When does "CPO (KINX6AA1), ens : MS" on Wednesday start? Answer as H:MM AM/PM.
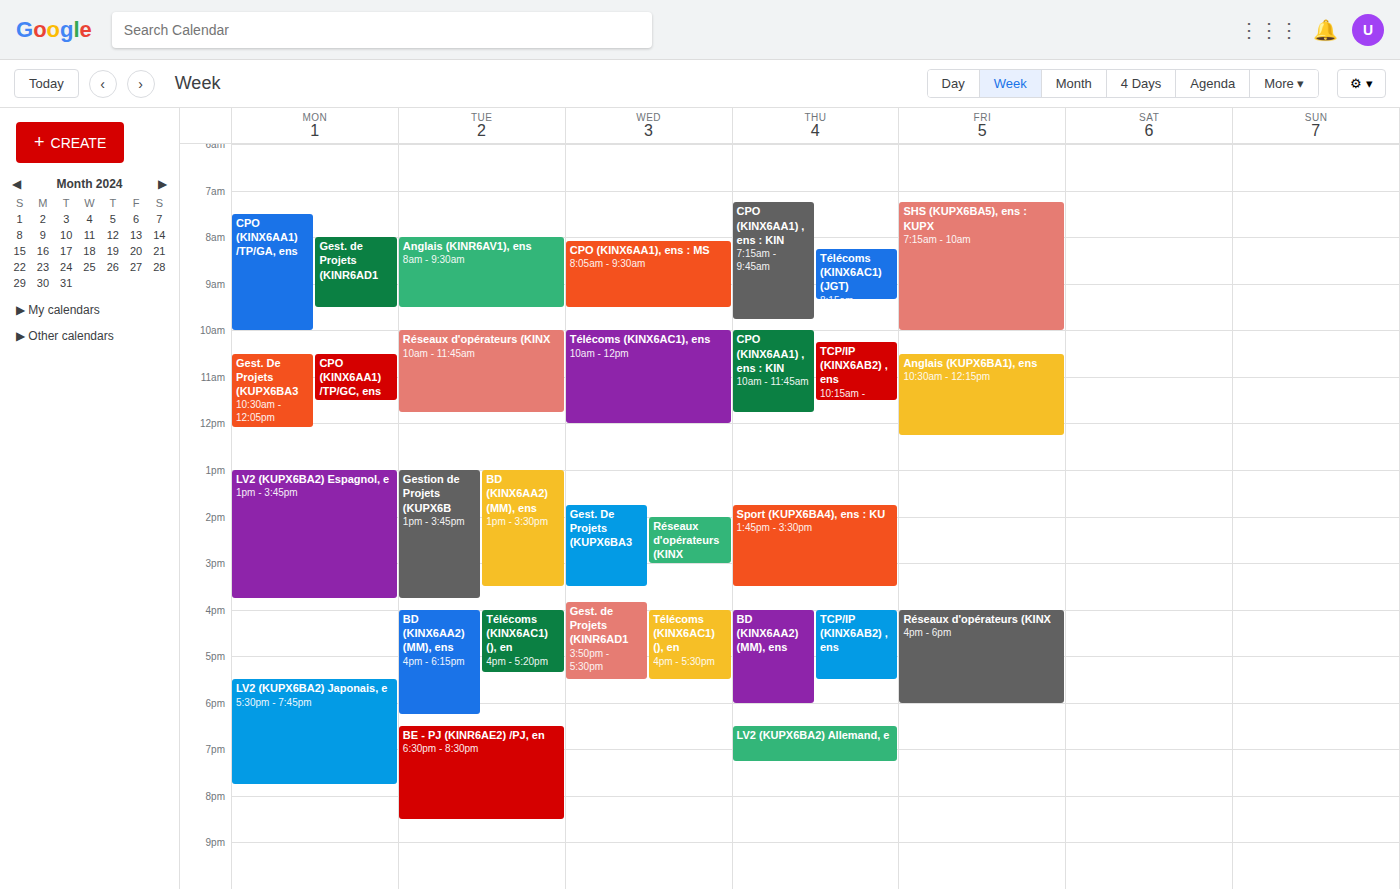
8:05 AM